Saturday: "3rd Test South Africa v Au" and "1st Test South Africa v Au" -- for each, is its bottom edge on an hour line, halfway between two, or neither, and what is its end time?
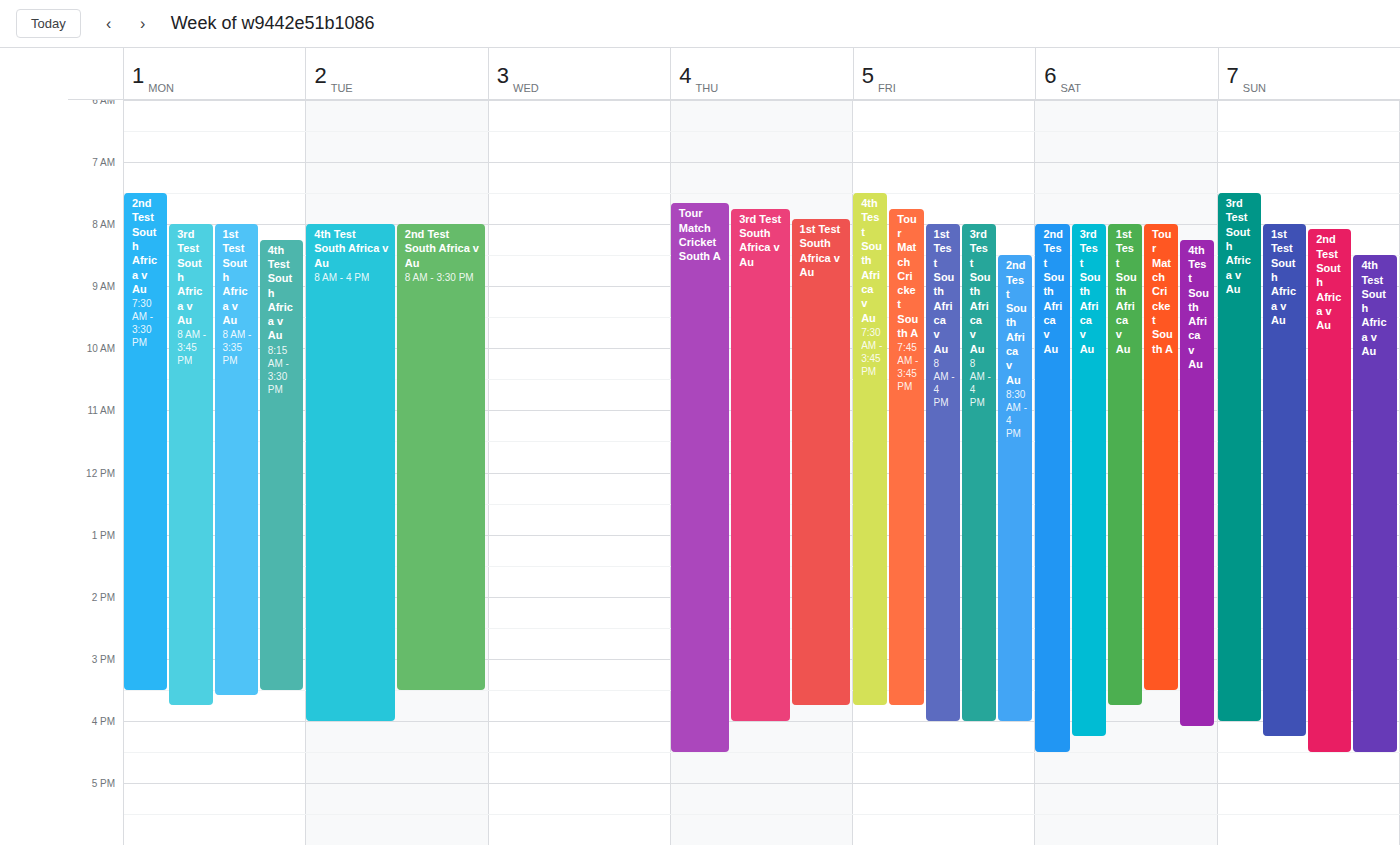
"3rd Test South Africa v Au": 4:15 PM, neither: a quarter of the way from the 4 PM line to the 5 PM line. "1st Test South Africa v Au": 3:45 PM, neither: three quarters of the way from the 3 PM line to the 4 PM line.